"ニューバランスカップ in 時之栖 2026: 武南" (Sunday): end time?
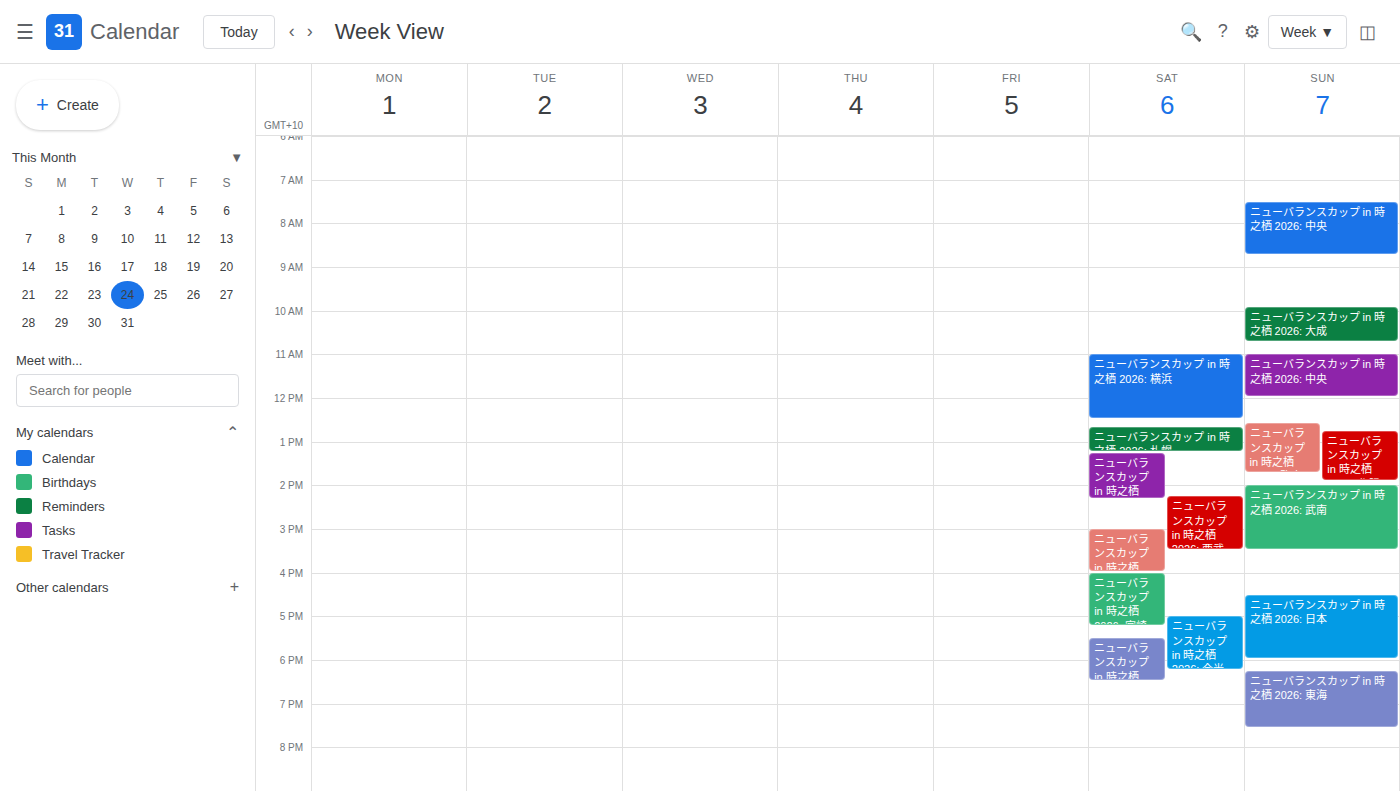
3:30 PM